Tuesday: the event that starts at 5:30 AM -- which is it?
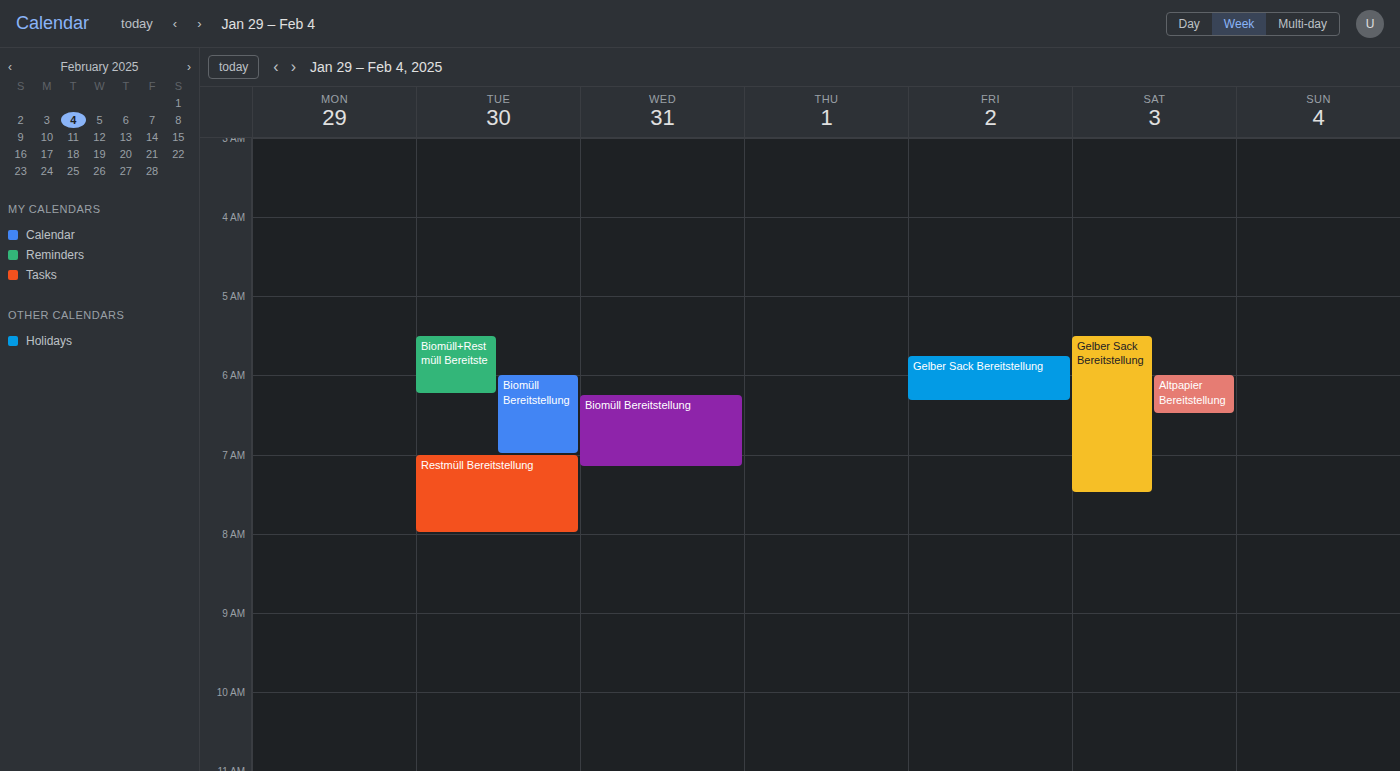
"Biomüll+Restmüll Bereitste"